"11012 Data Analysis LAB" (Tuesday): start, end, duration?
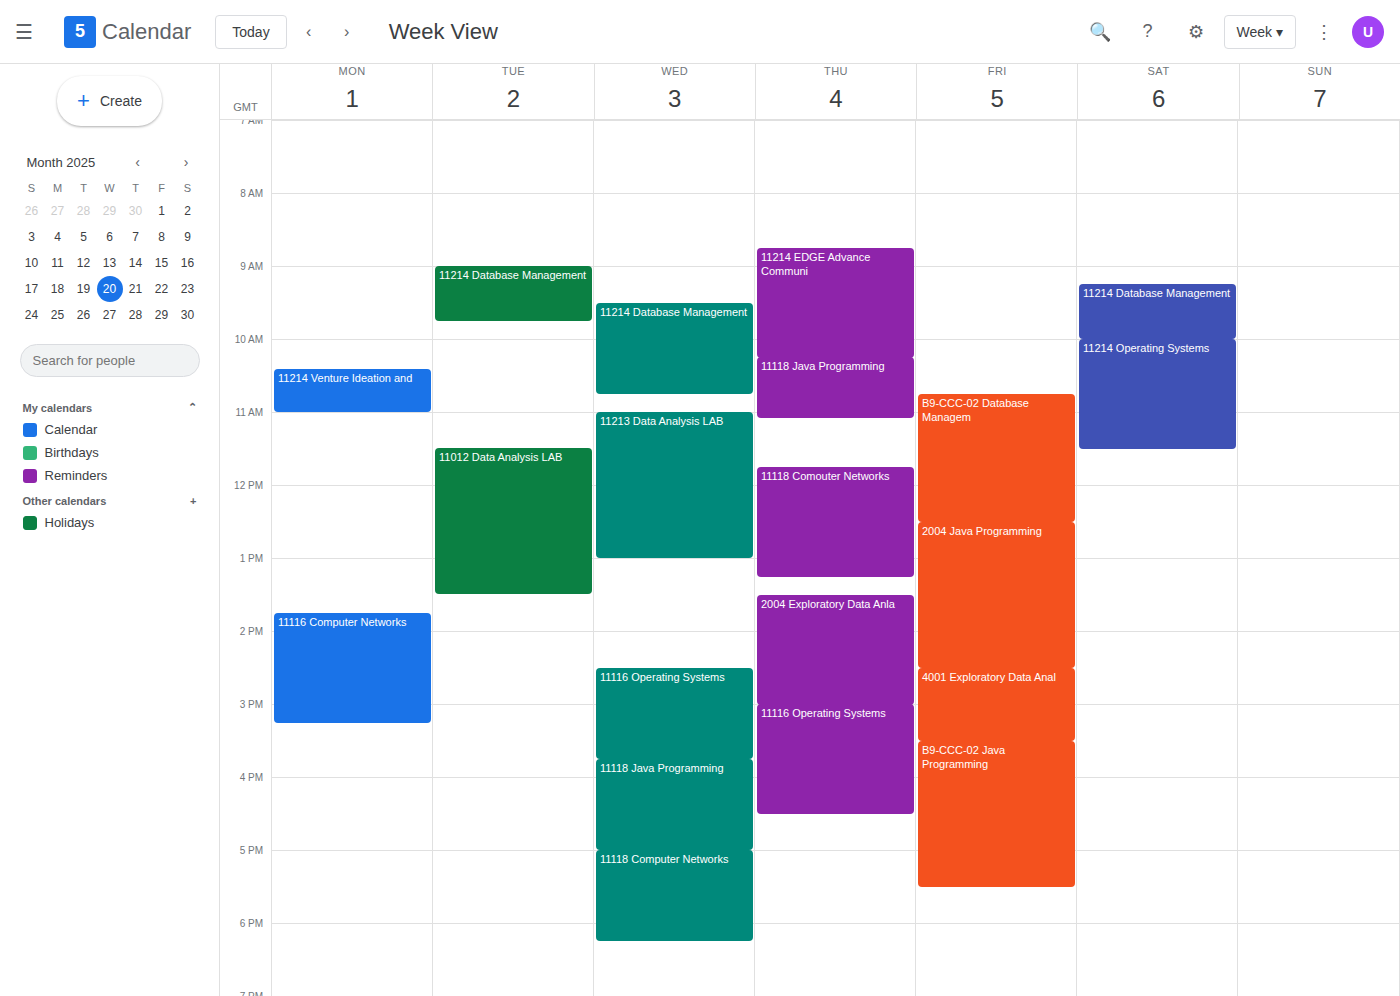
11:30 AM to 1:30 PM, 2 hours